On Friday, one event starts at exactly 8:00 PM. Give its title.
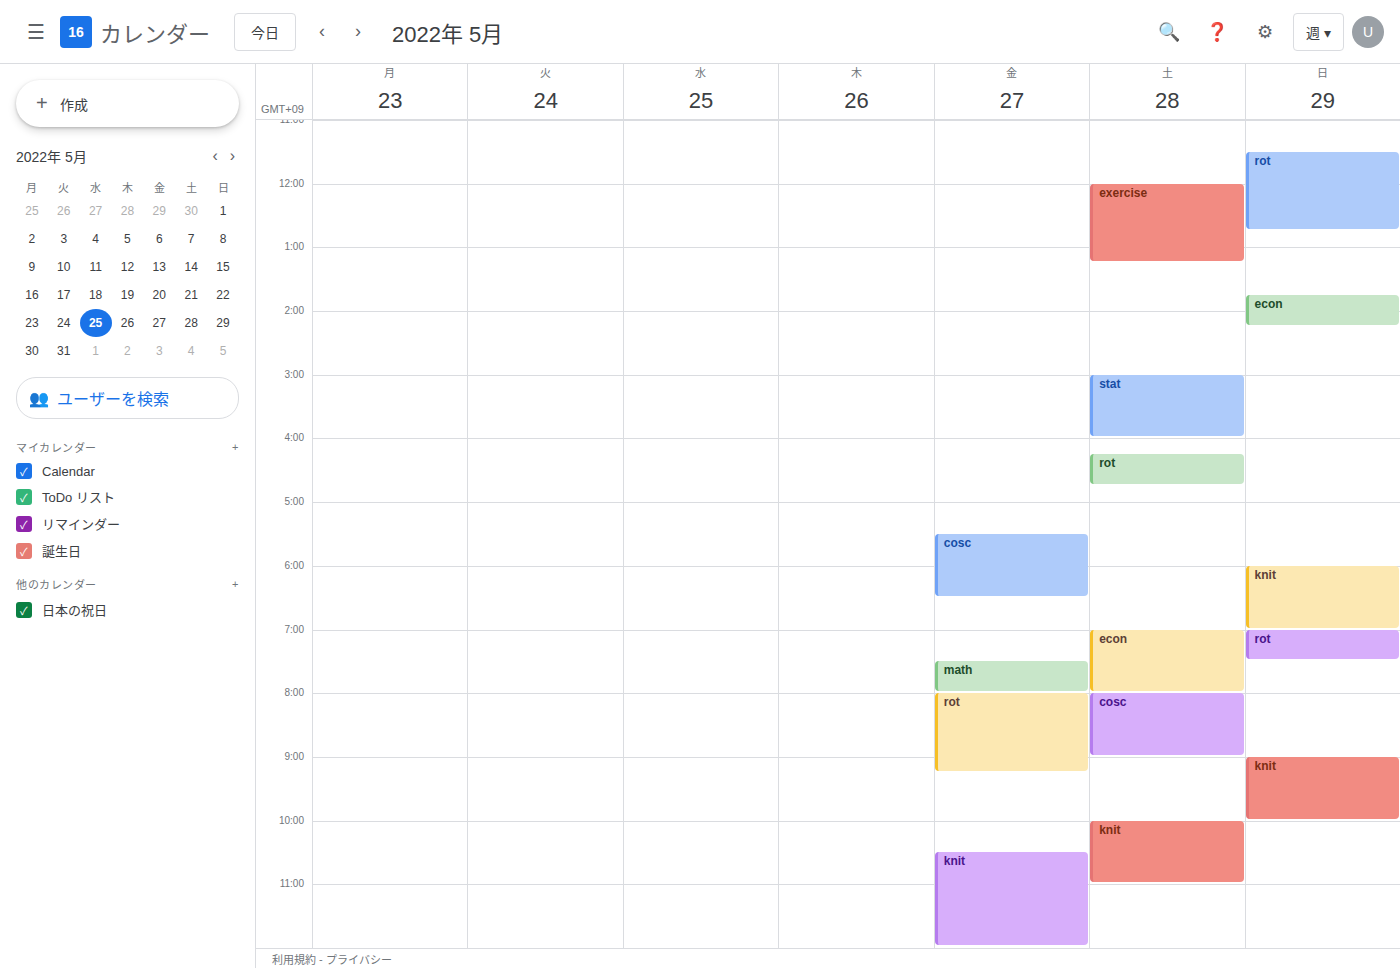
"rot"